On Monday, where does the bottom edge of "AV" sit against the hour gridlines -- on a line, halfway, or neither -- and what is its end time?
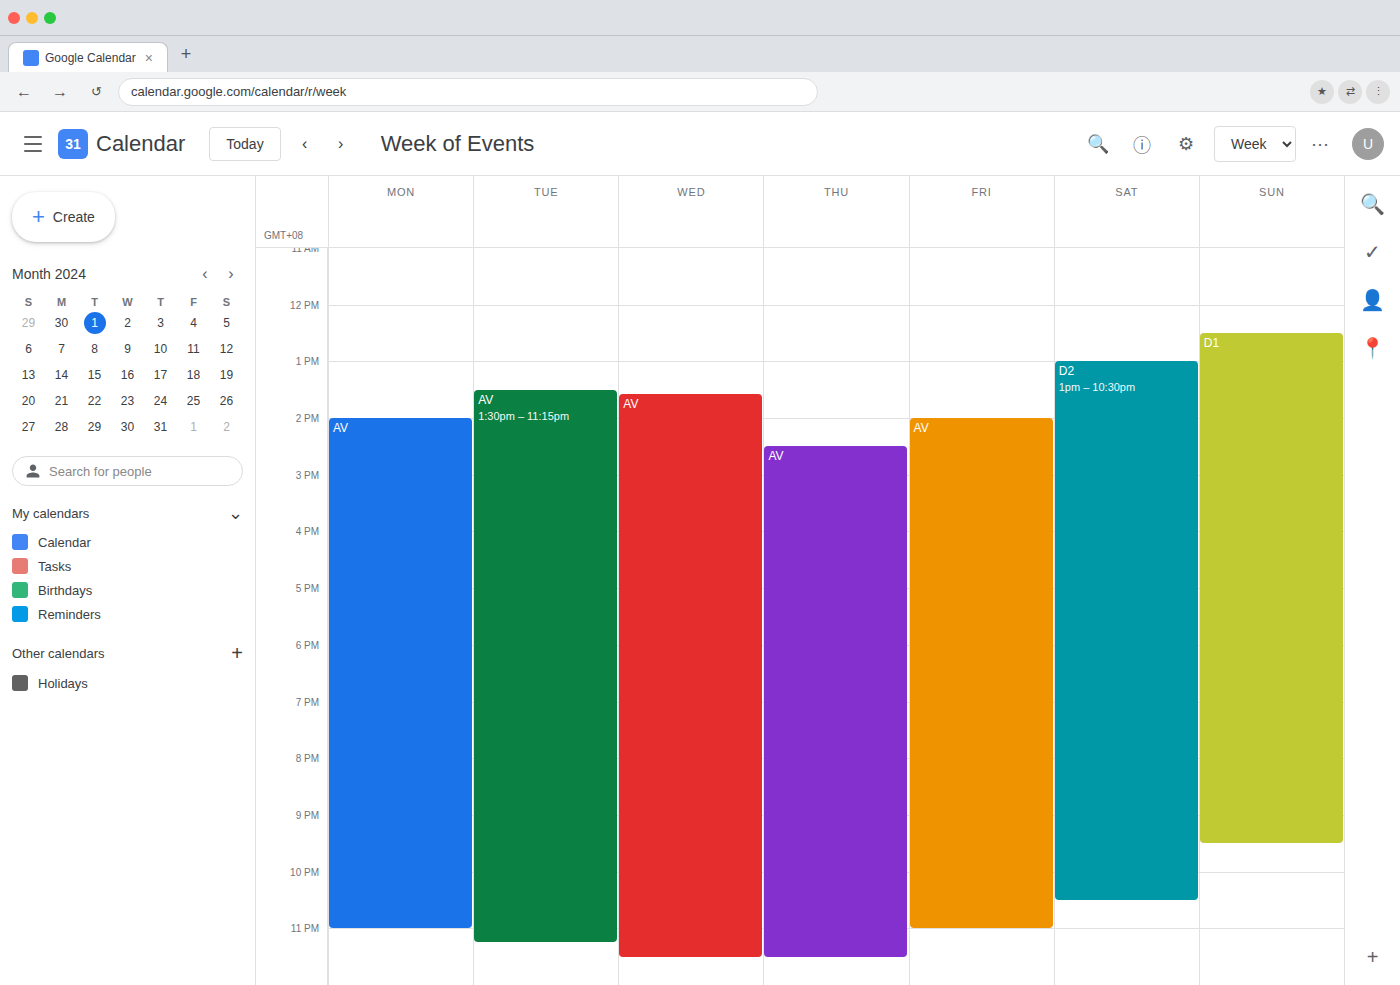
11:00 PM -- exactly on the 11 PM line.